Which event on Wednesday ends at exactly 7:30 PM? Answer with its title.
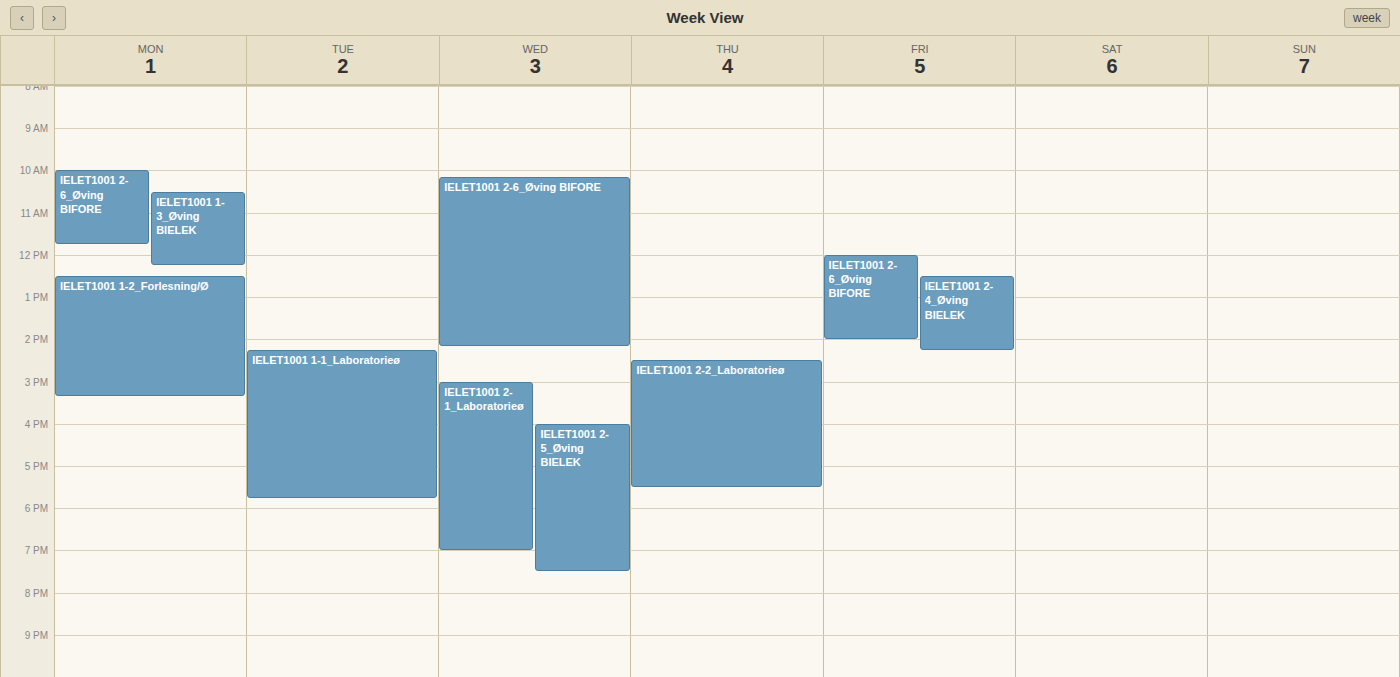
"IELET1001 2-5_Øving BIELEK"